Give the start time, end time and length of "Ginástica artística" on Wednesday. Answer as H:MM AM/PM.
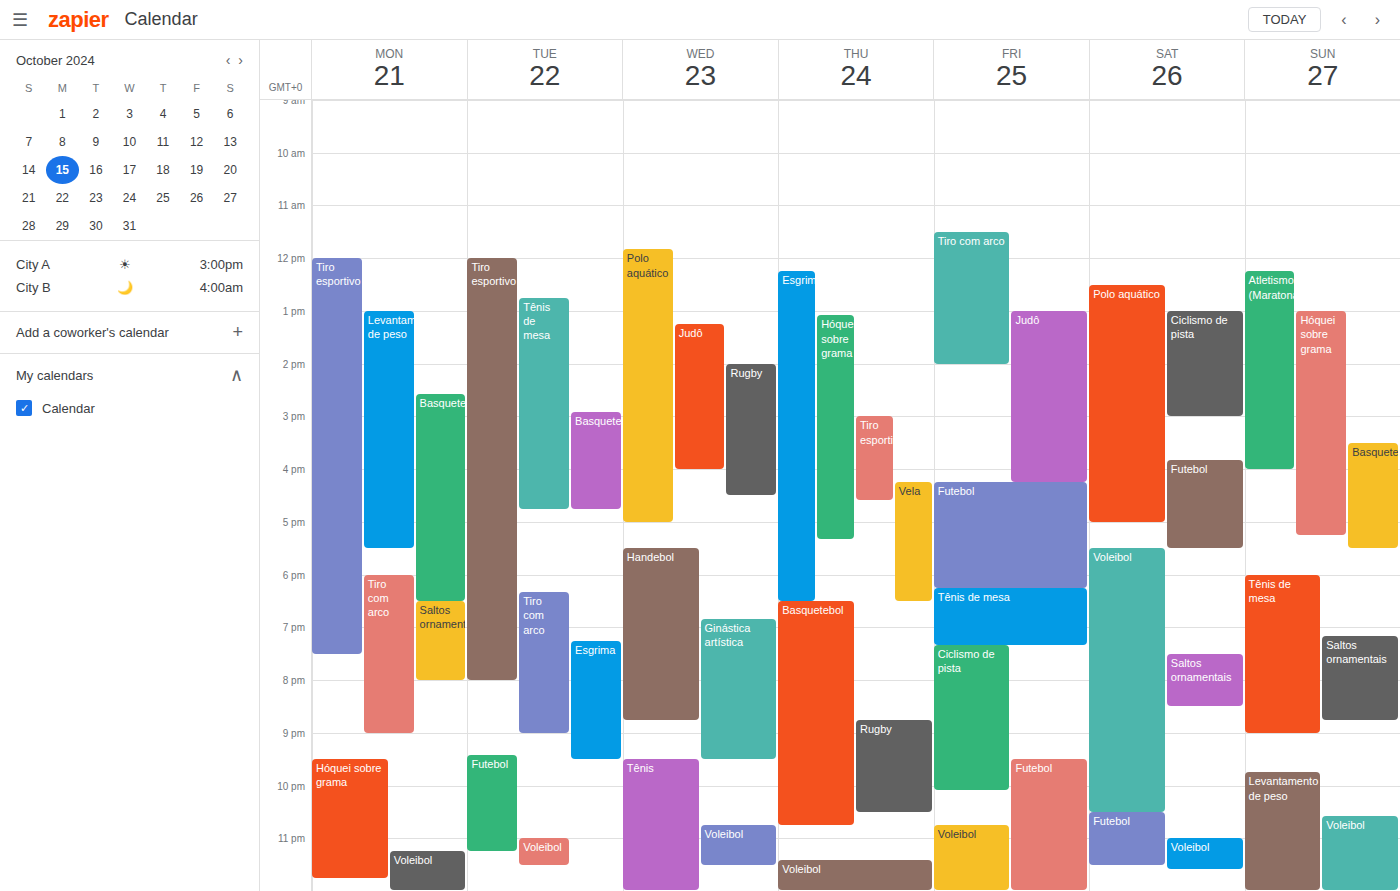
6:50 PM to 9:30 PM, 2 hours 40 minutes